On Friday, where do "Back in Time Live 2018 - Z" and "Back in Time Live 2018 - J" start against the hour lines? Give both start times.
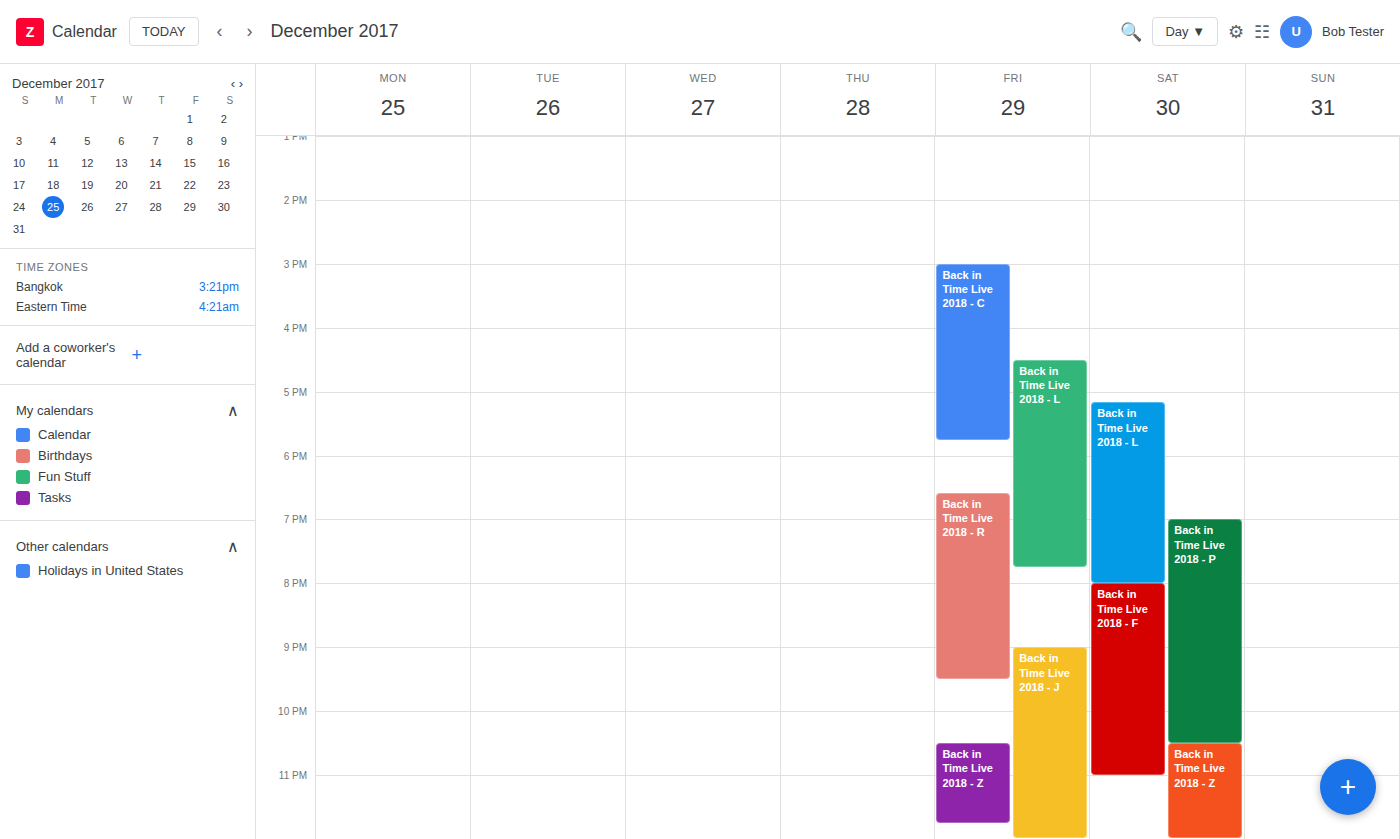
"Back in Time Live 2018 - Z": 10:30 PM, halfway between the 10 PM and 11 PM lines. "Back in Time Live 2018 - J": 9:00 PM, exactly on the 9 PM line.